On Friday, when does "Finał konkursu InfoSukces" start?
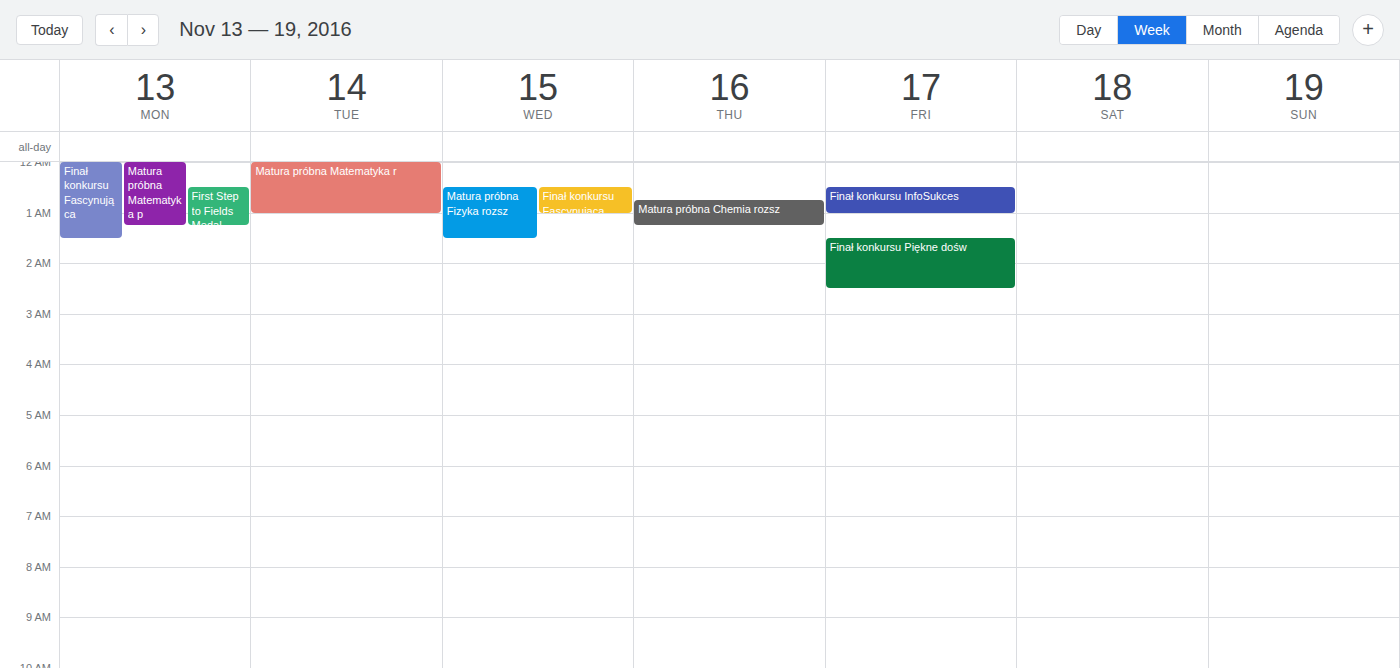
00:30